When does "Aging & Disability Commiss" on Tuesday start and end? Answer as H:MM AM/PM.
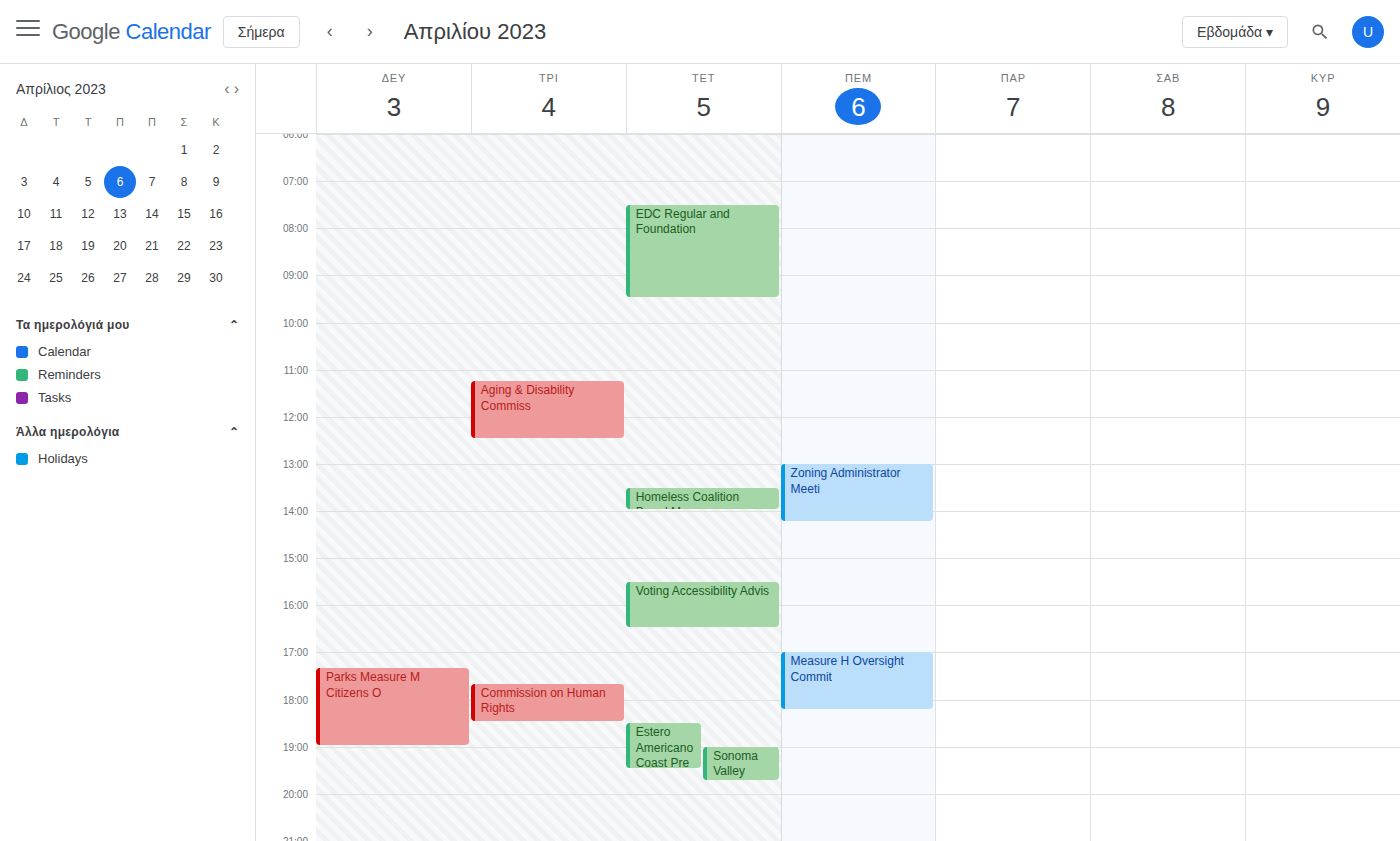
11:15 AM to 12:30 PM